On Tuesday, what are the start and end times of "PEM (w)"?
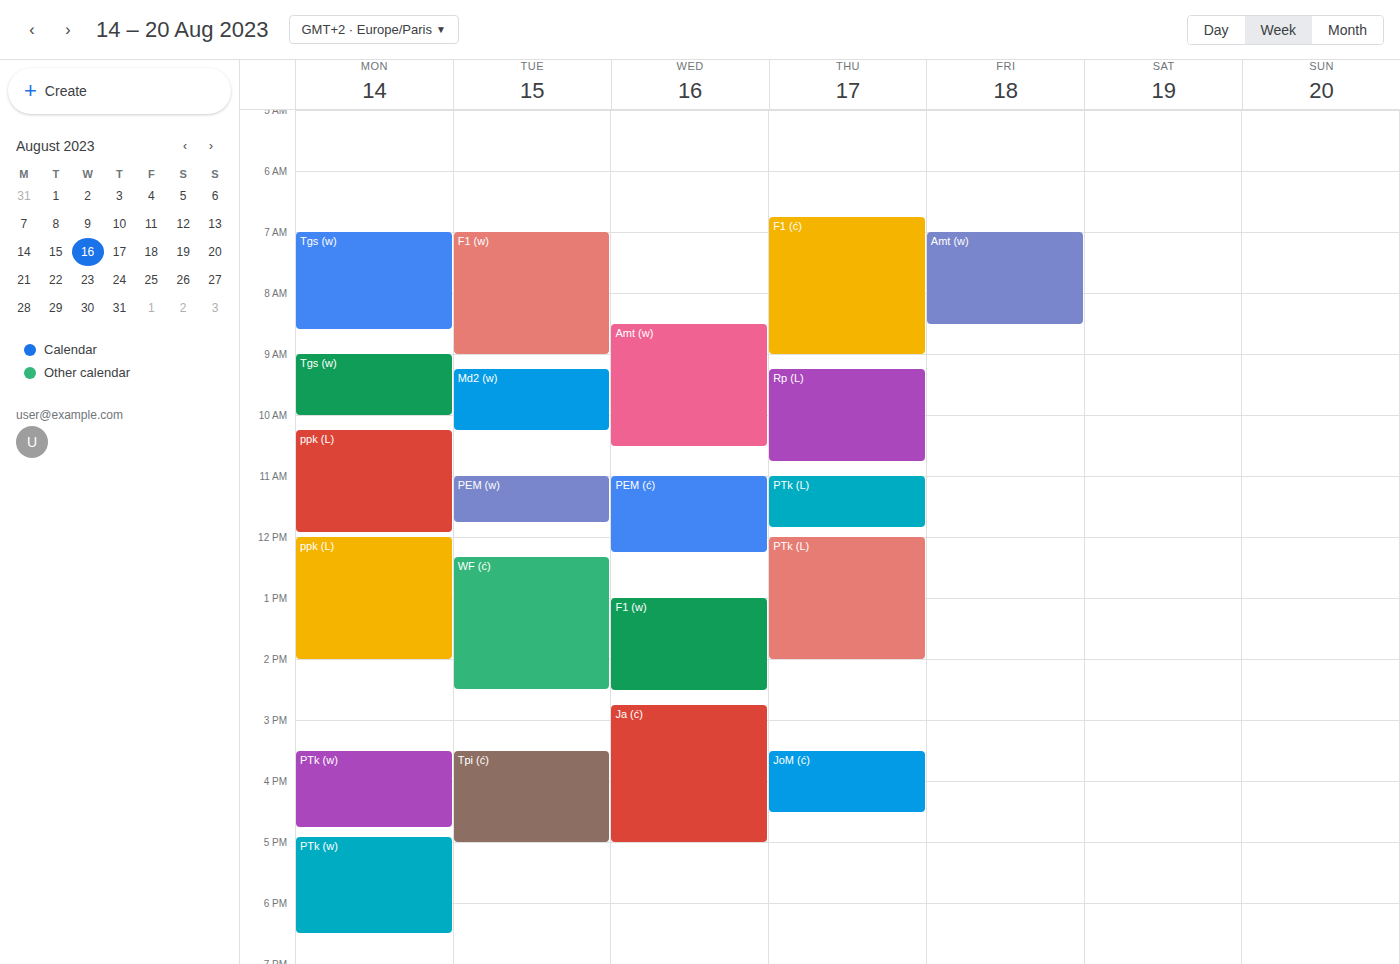
11:00 AM to 11:45 AM